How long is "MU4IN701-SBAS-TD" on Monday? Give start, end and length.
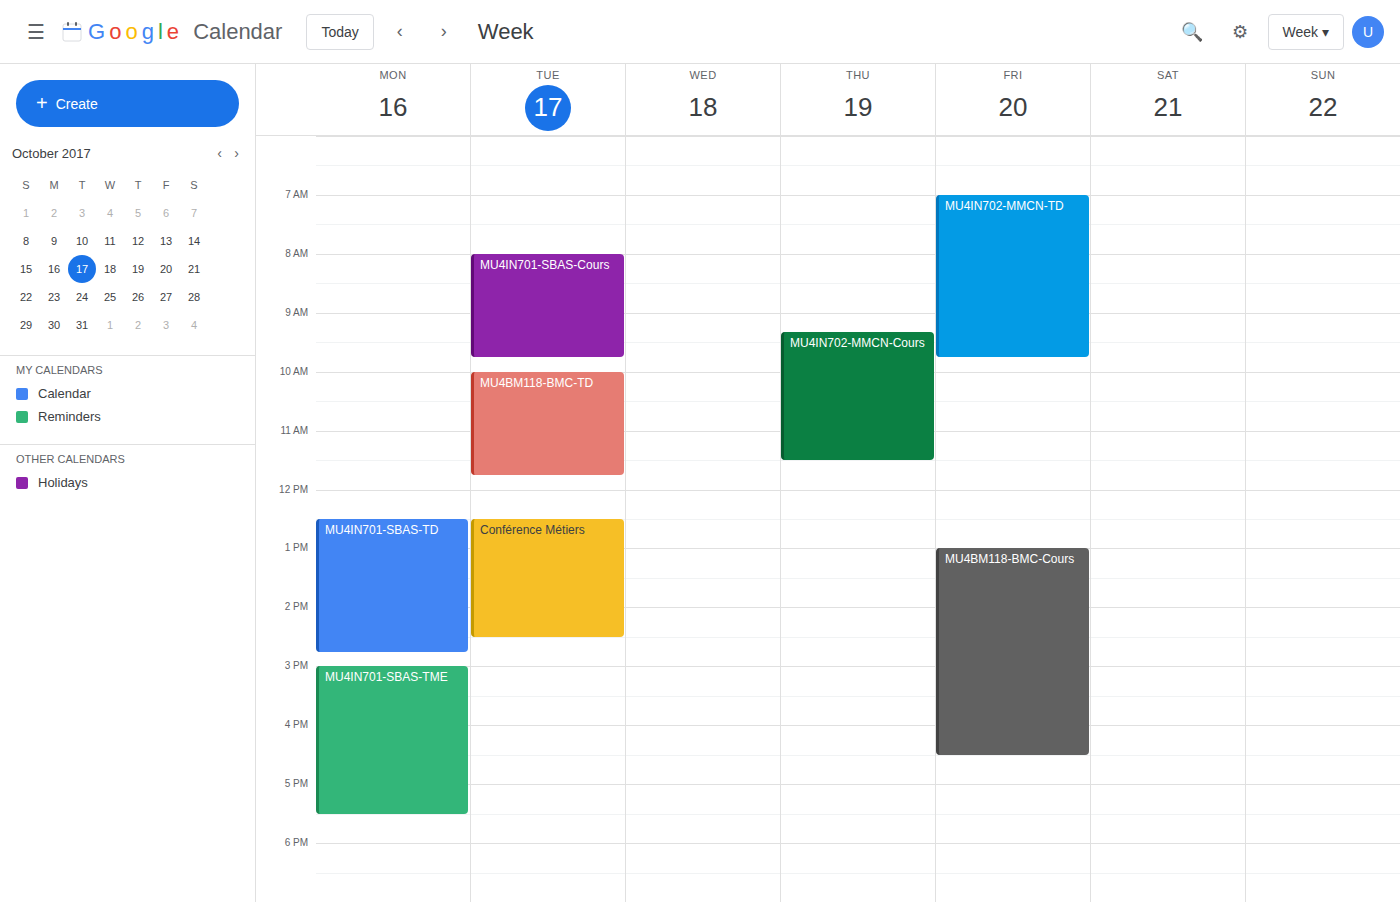
12:30 PM to 2:45 PM, 2 hours 15 minutes